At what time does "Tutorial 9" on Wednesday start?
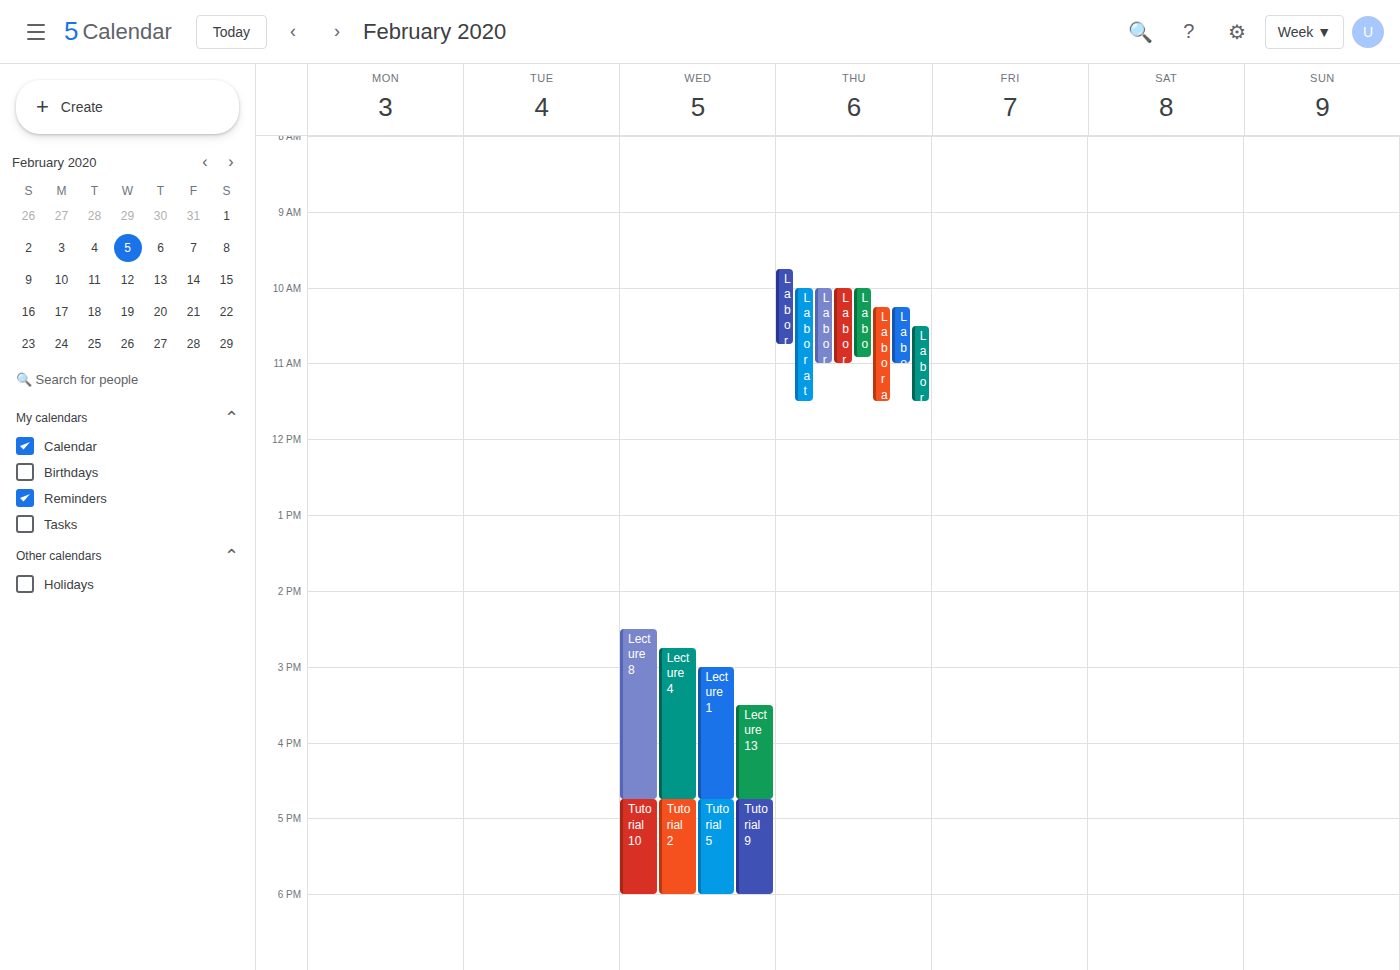
4:45 PM